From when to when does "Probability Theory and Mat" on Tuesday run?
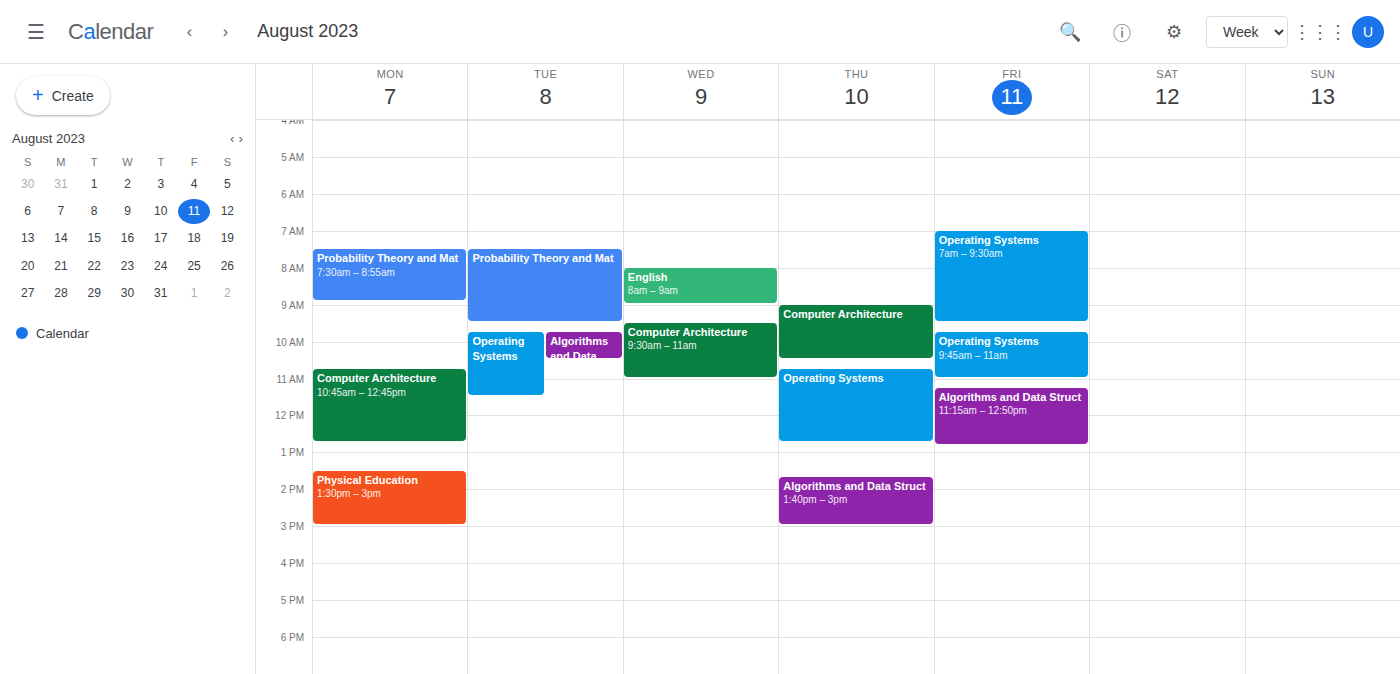
7:30 AM to 9:30 AM